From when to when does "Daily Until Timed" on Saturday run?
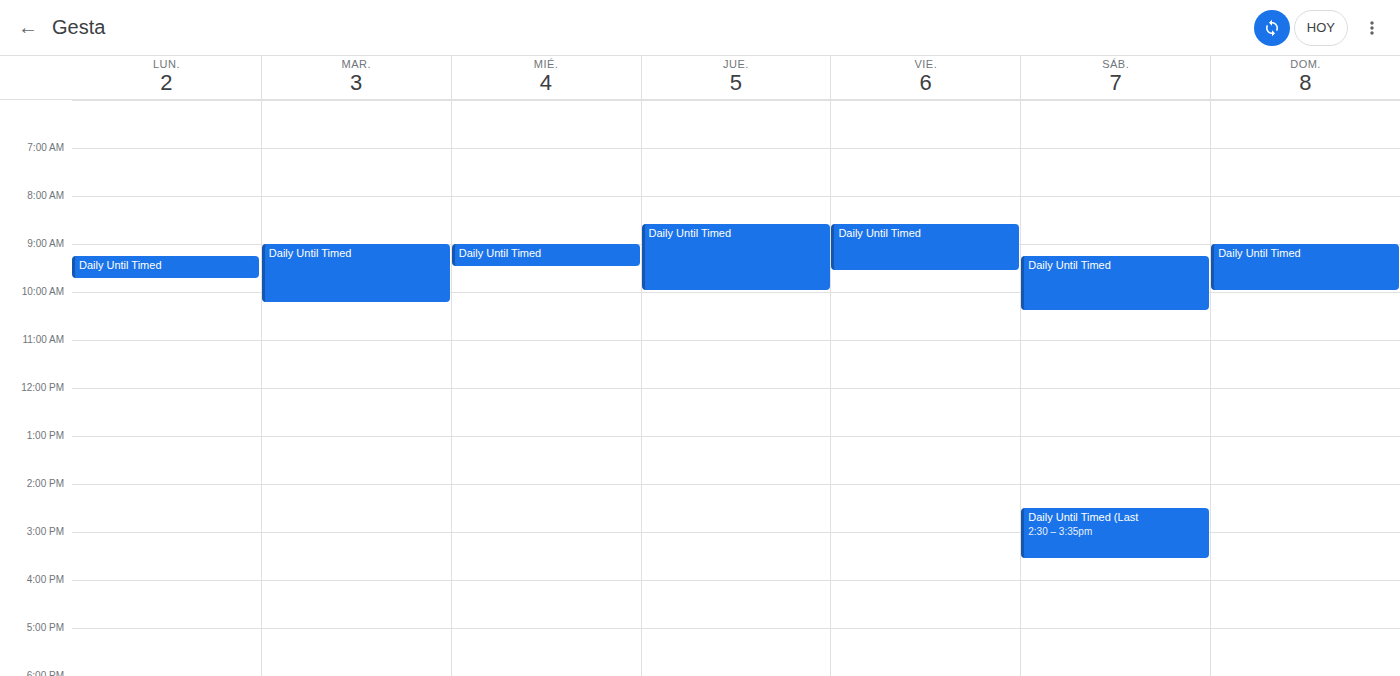
9:15 AM to 10:25 AM